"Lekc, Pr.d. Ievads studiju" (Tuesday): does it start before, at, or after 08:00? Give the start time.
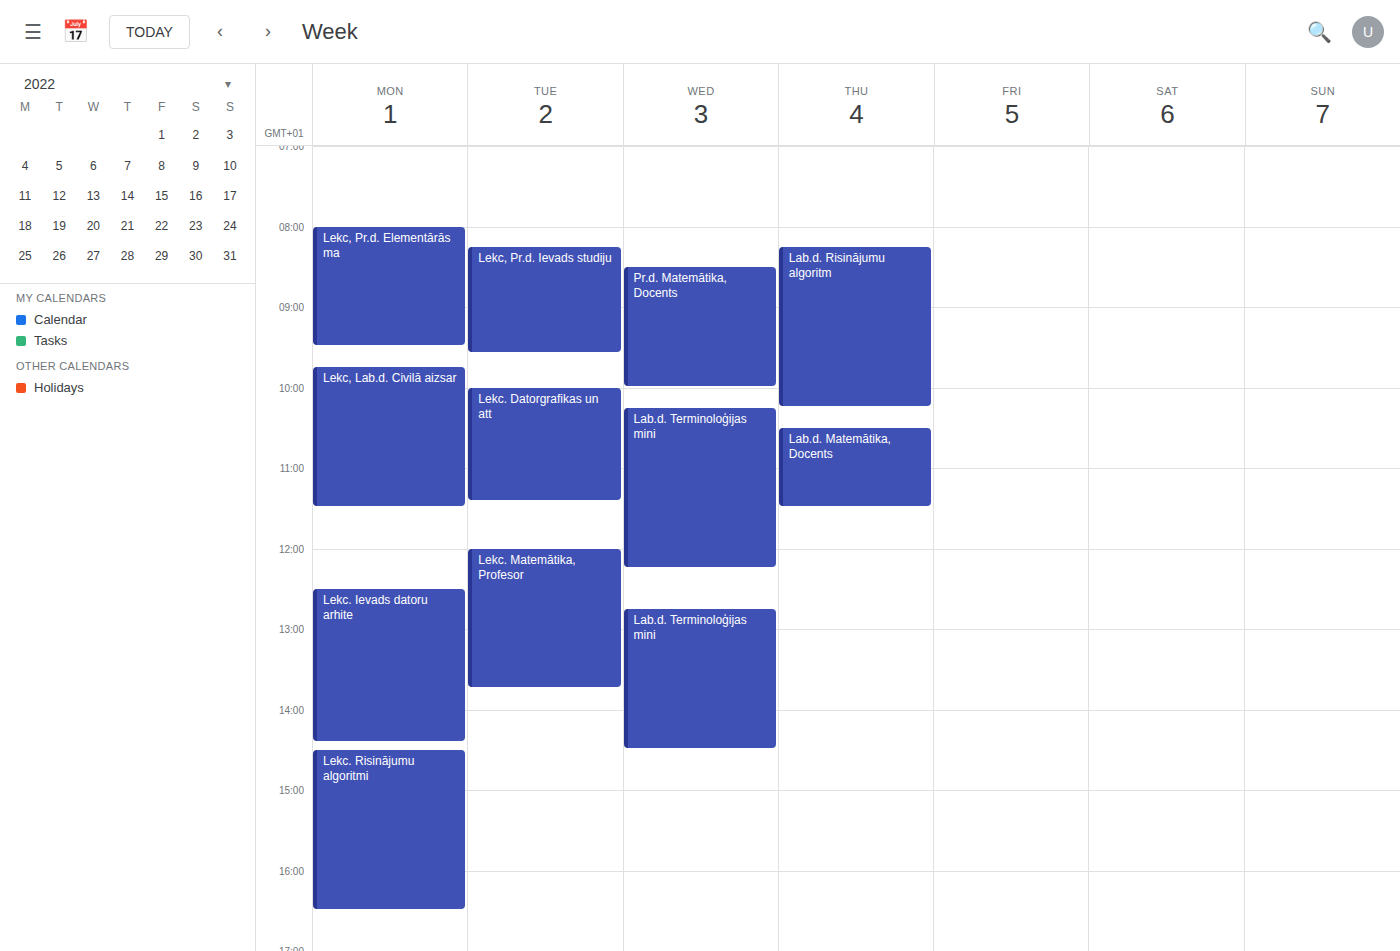
08:15 -- after 08:00, 15 minutes below the 08:00 line.